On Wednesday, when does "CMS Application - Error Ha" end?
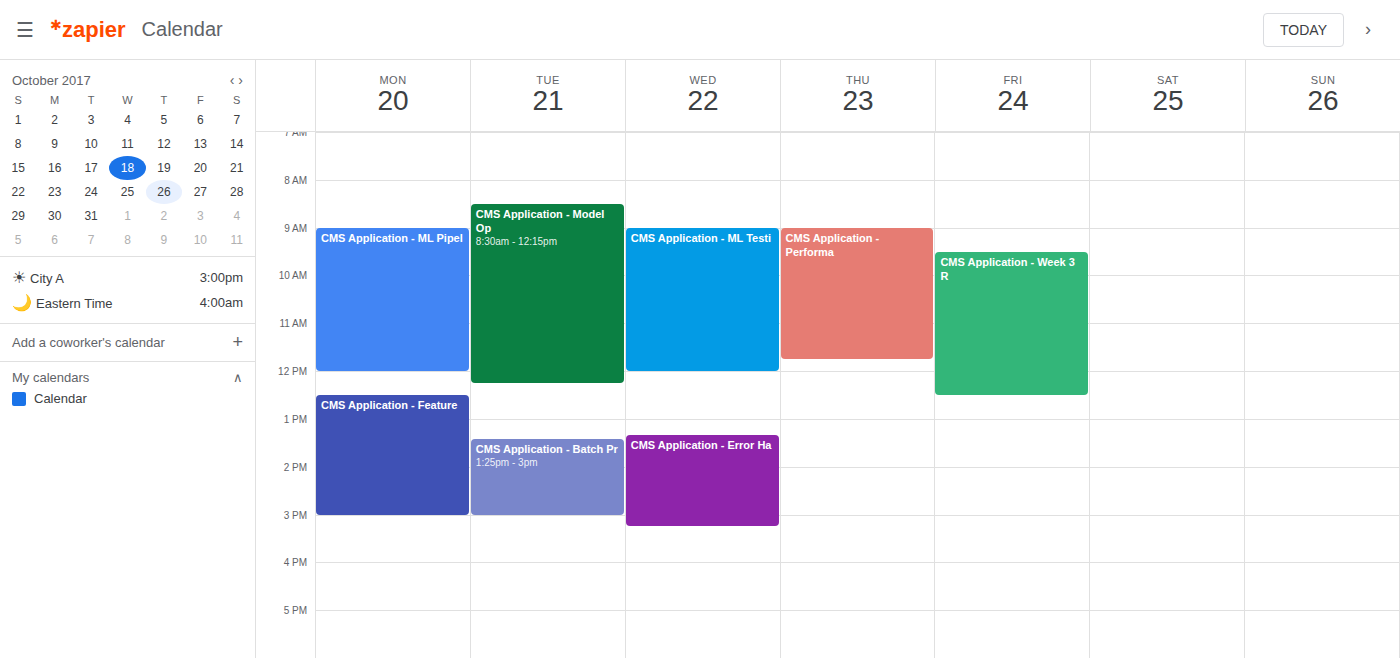
3:15 PM